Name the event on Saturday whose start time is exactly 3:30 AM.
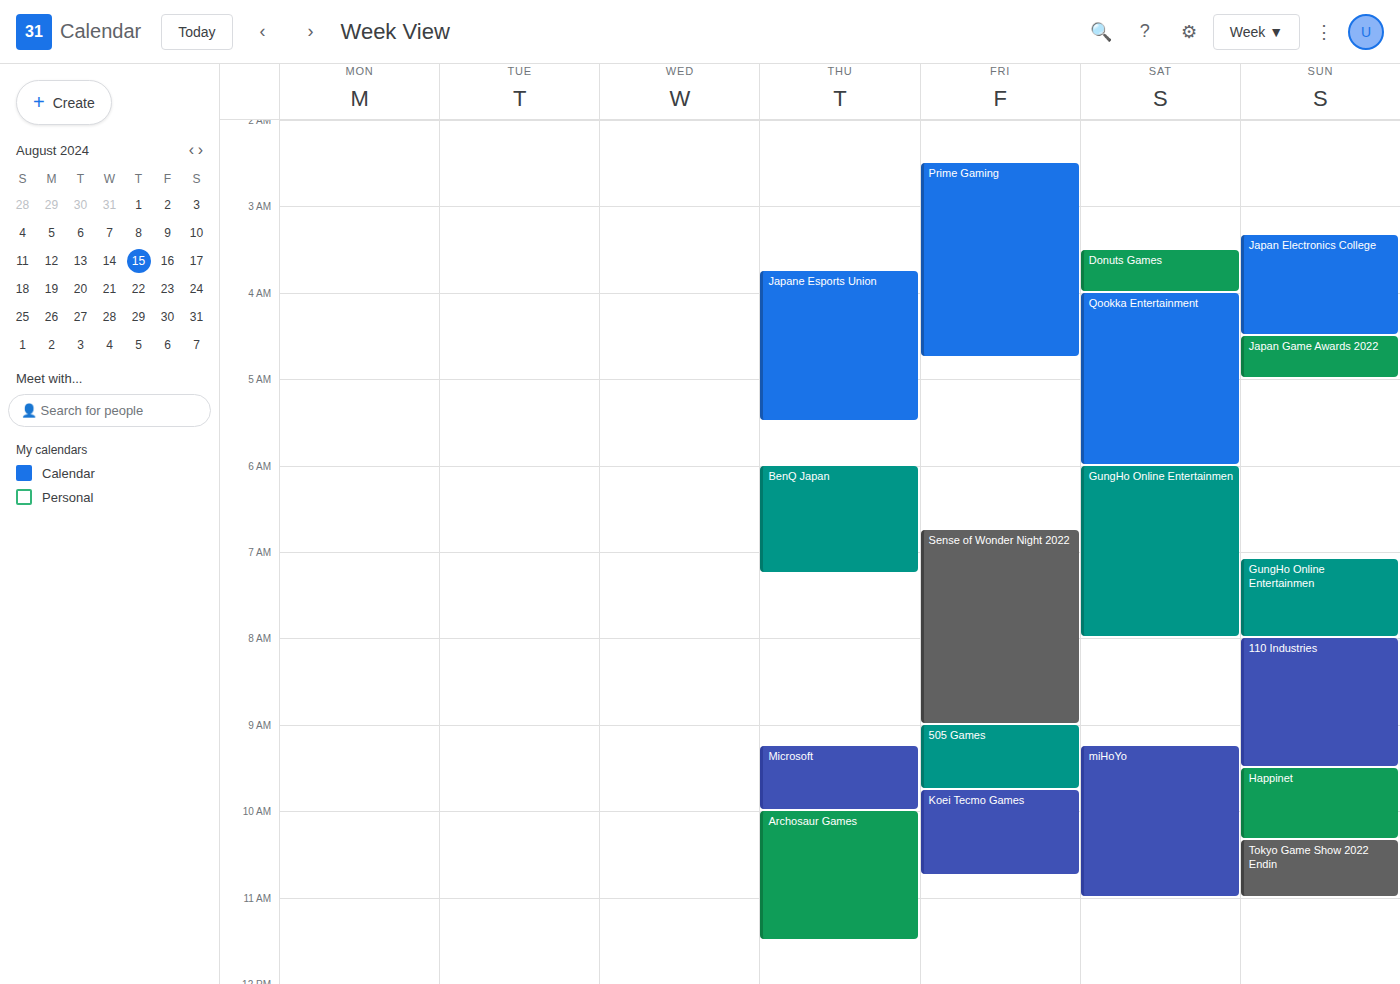
"Donuts Games"